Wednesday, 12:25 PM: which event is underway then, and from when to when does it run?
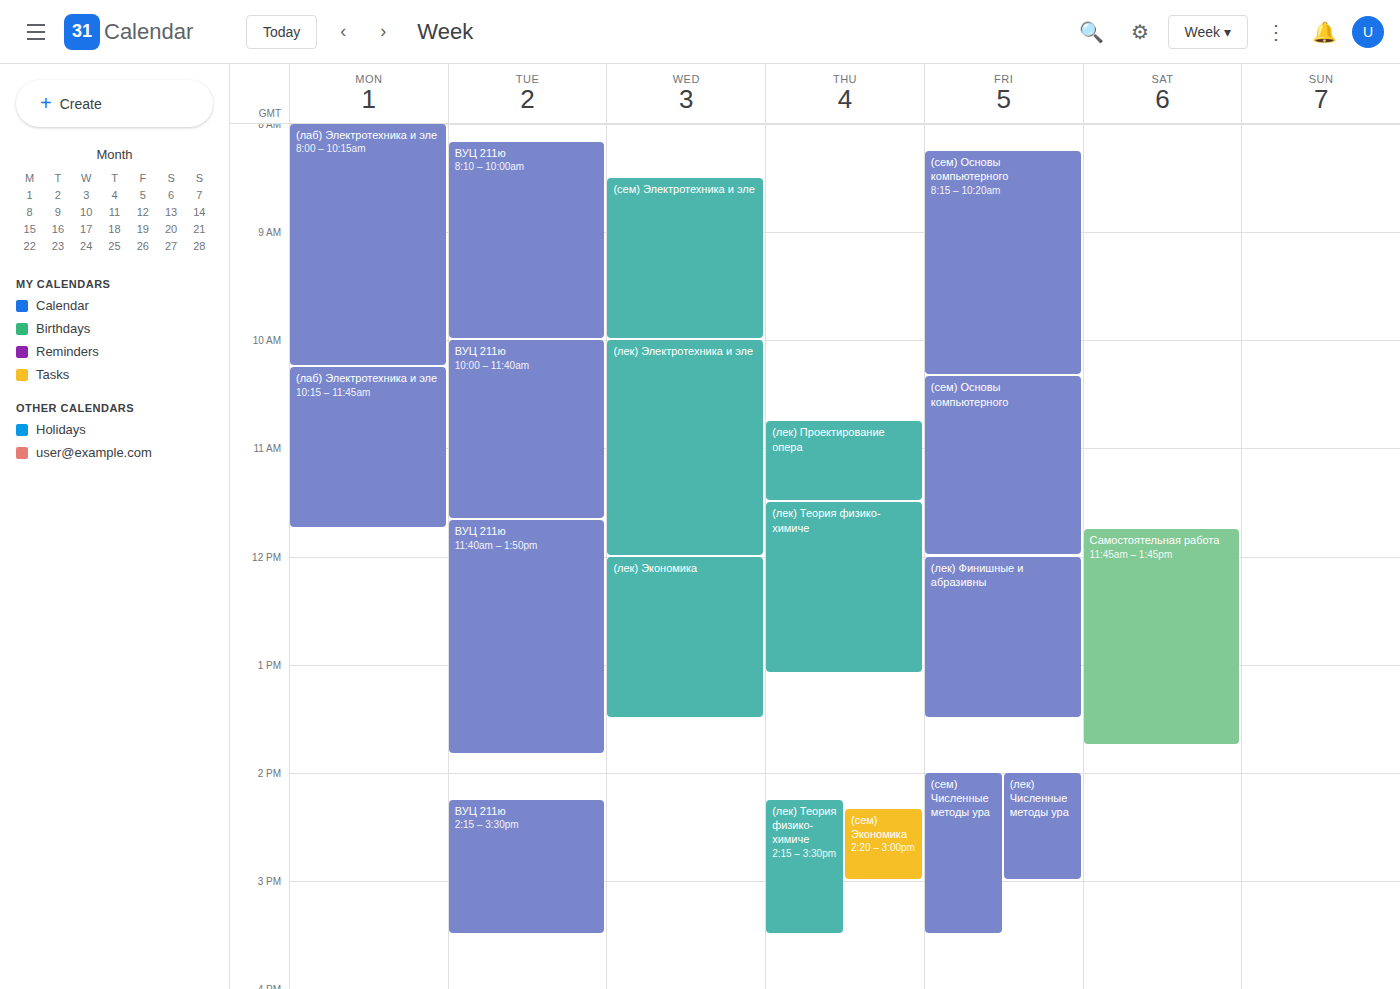
"(лек) Экономика", 12:00 PM to 1:30 PM